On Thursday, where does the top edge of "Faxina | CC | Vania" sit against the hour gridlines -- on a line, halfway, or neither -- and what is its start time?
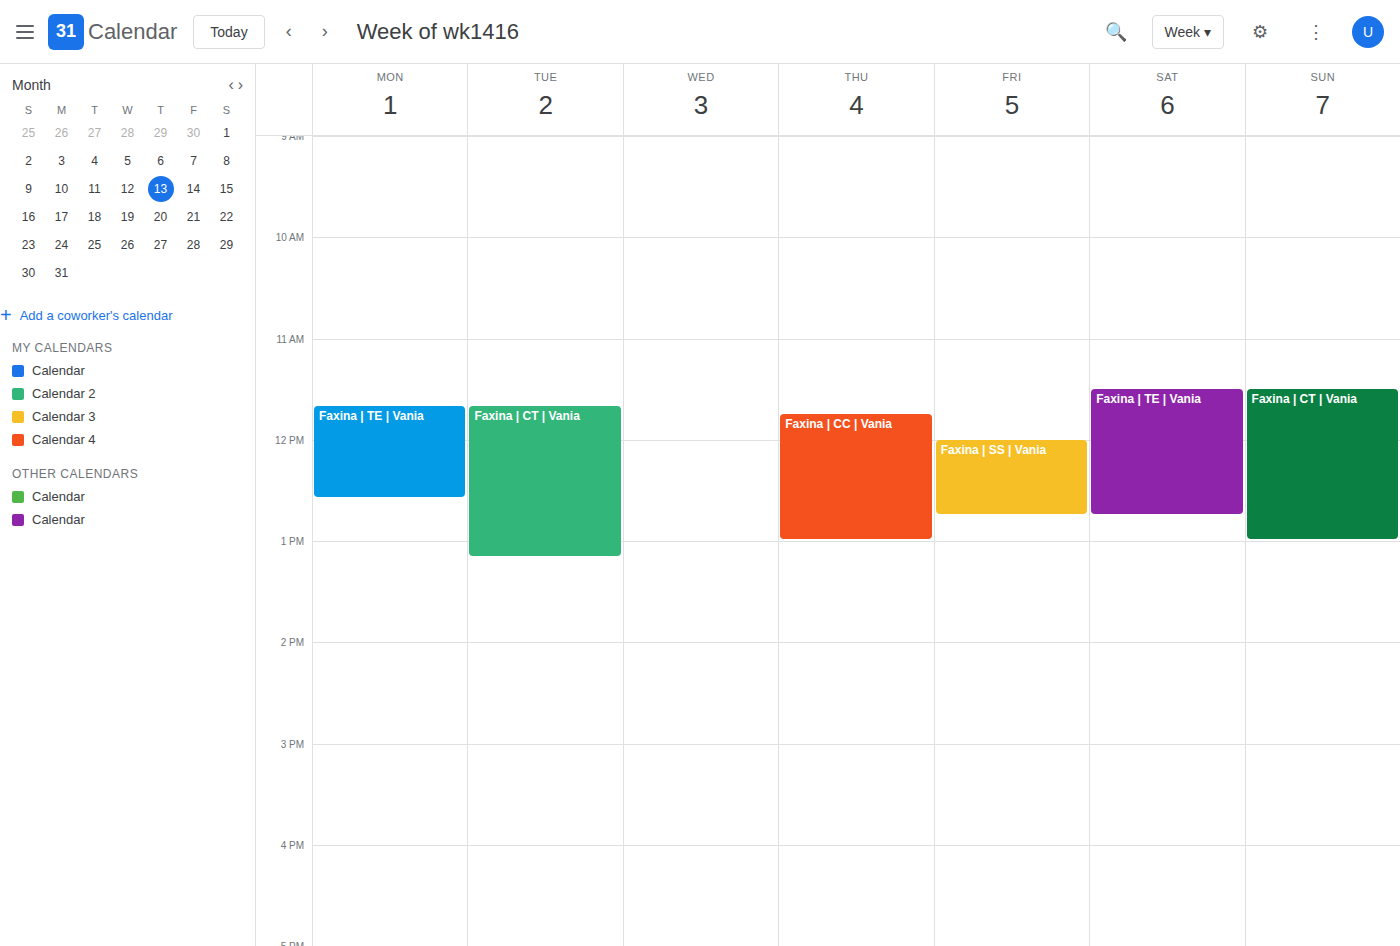
11:45 AM -- neither: three quarters of the way from the 11 AM line to the 12 PM line.